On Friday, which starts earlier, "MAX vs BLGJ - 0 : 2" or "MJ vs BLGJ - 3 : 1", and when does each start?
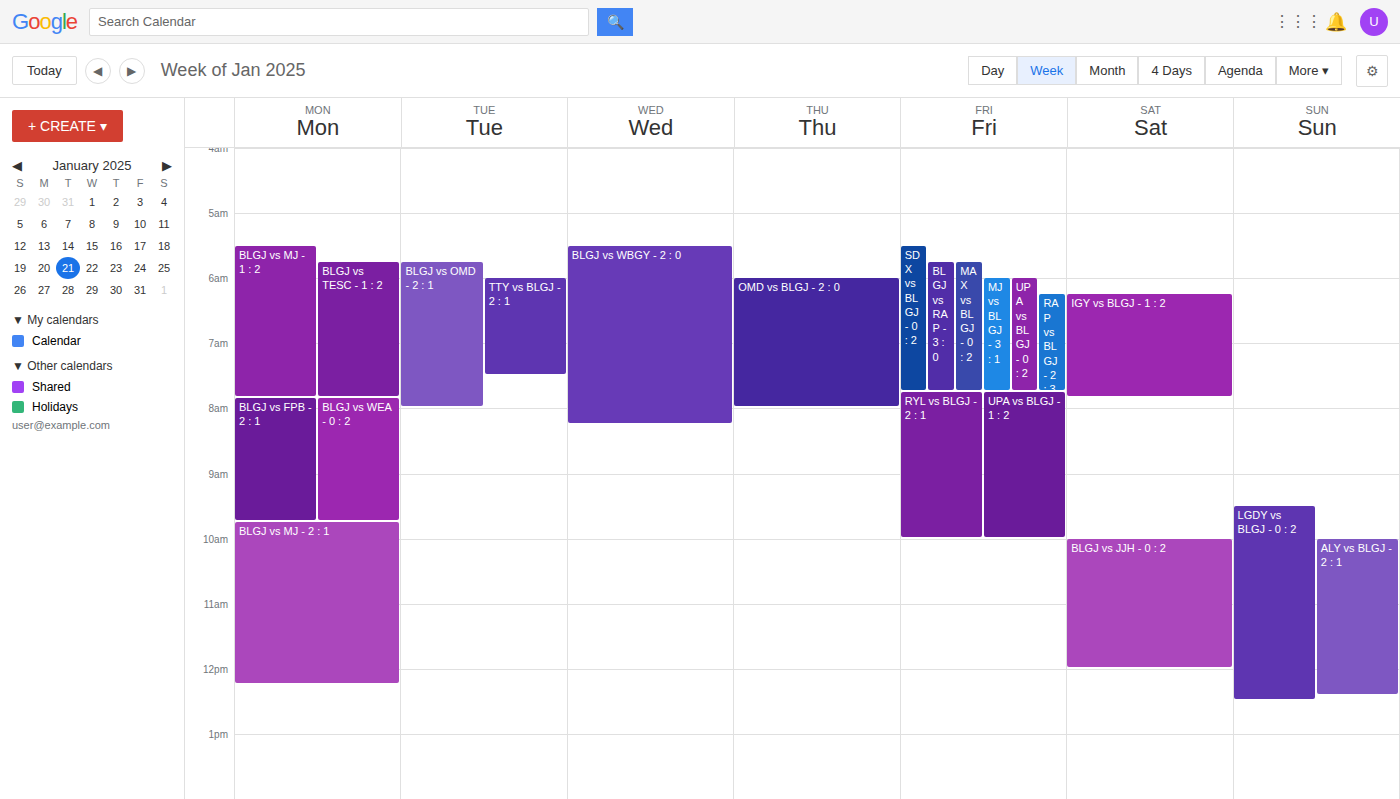
"MAX vs BLGJ - 0 : 2" 5:45 AM; "MJ vs BLGJ - 3 : 1" 6:00 AM.